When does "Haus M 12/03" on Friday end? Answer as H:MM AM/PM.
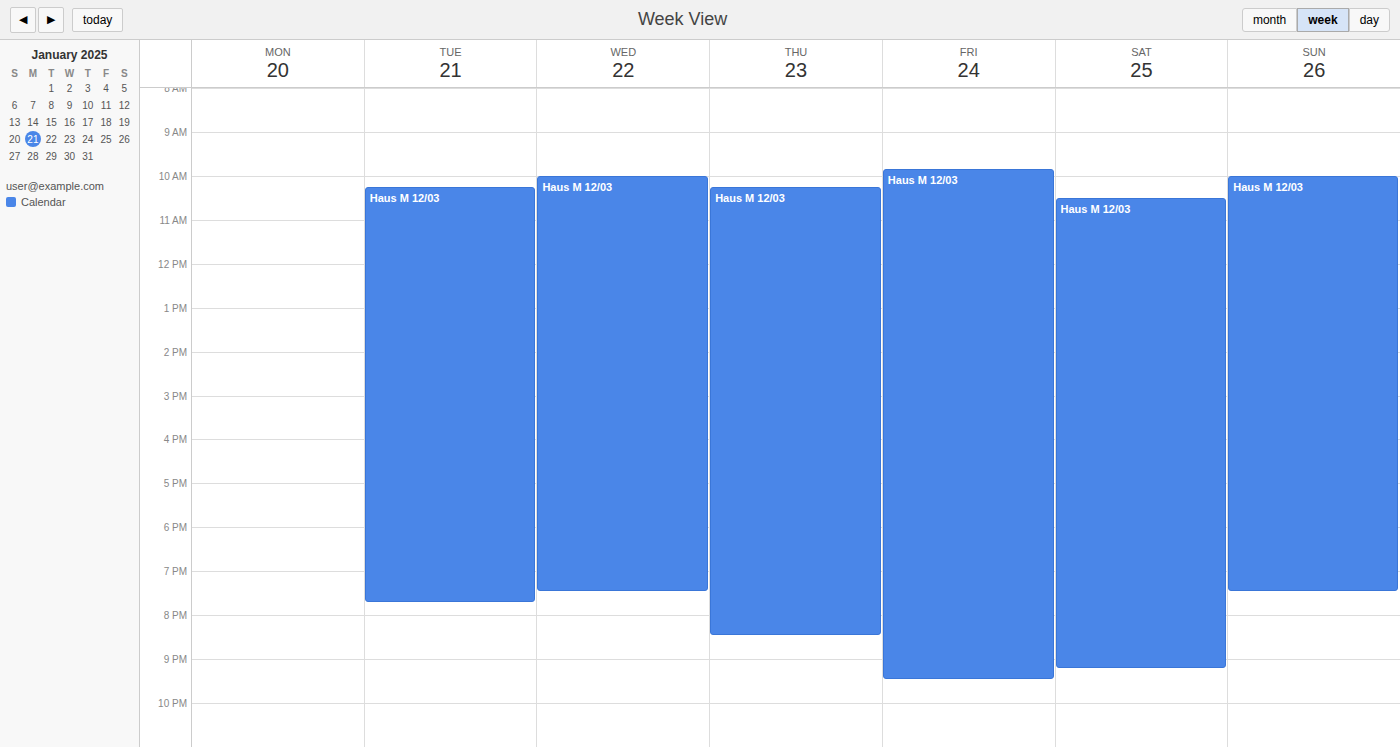
9:30 PM